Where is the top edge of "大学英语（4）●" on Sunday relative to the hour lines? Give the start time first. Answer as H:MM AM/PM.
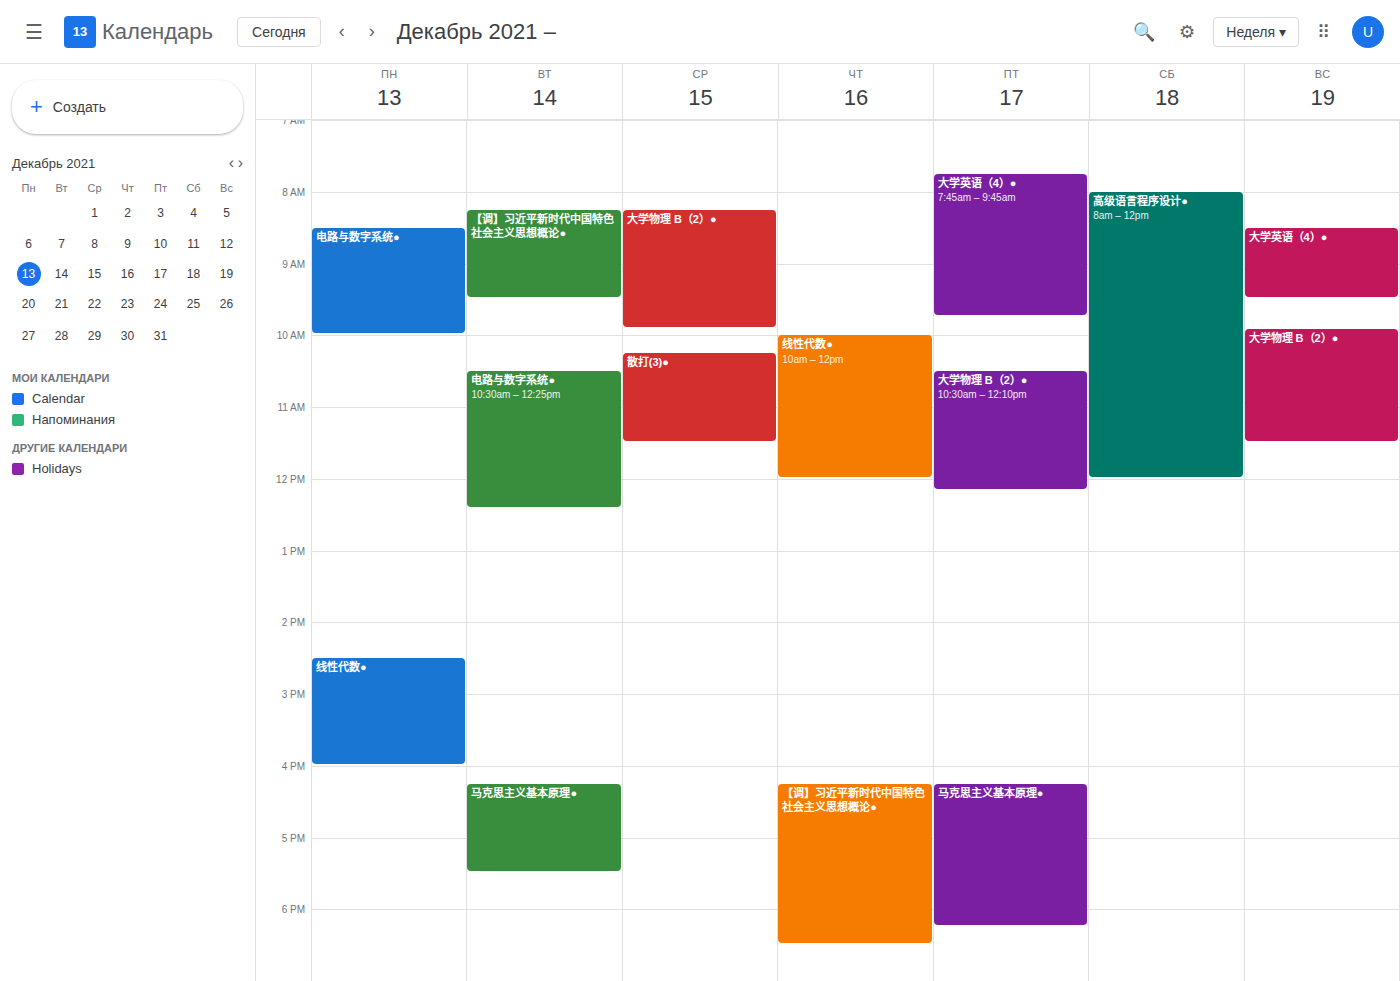
8:30 AM -- halfway between the 8 AM and 9 AM lines.